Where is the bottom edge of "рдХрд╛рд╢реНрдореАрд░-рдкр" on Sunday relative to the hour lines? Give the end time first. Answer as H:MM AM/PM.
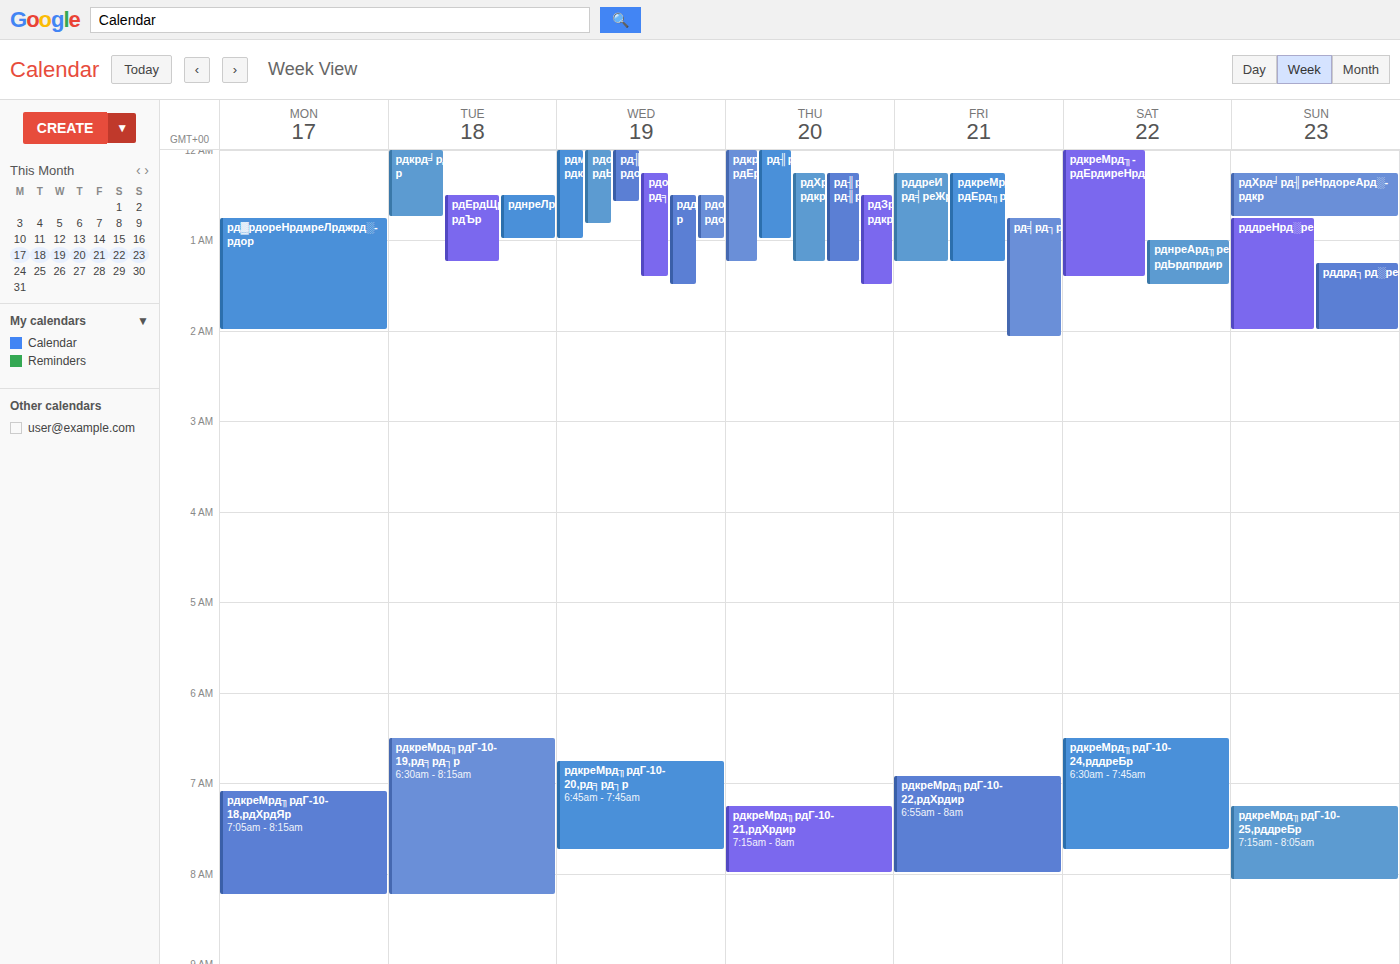
12:45 AM -- neither: three quarters of the way from the 12 AM line to the 1 AM line.